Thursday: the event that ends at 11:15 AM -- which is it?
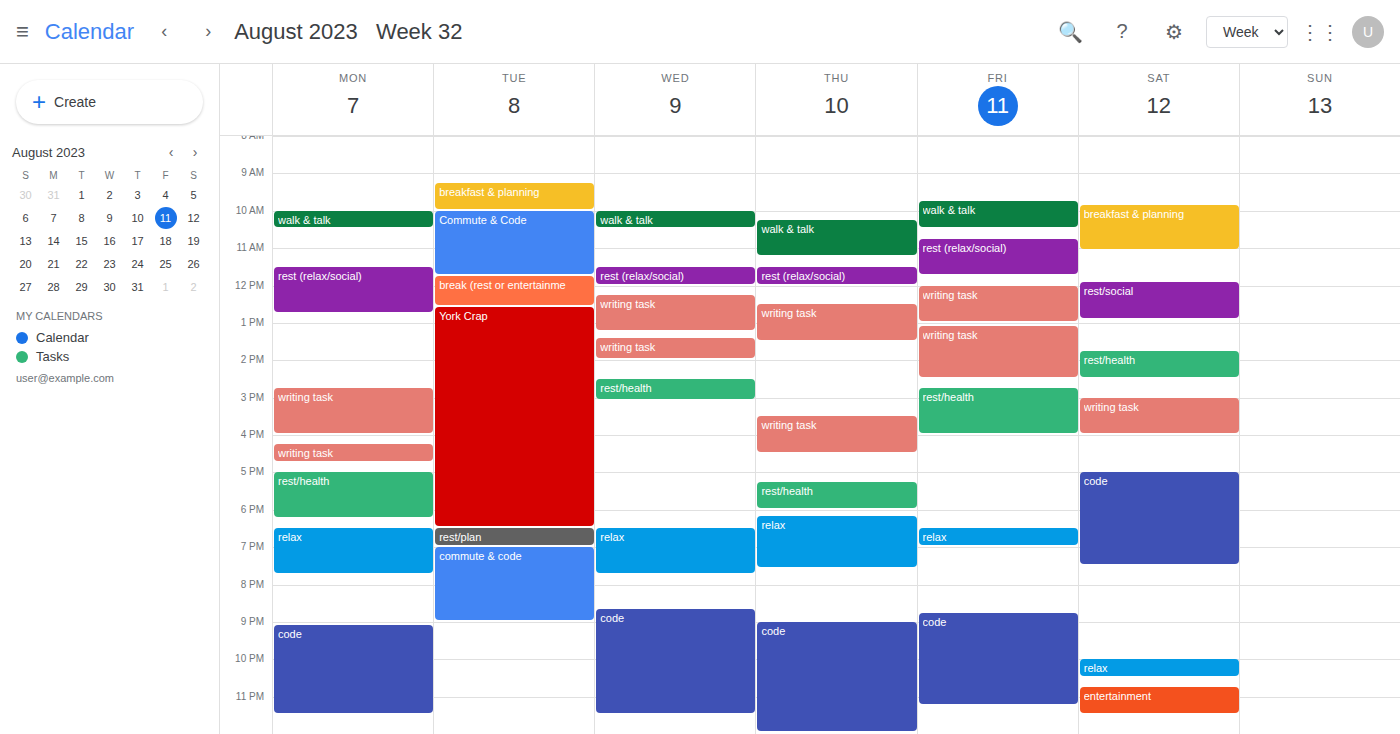
"walk & talk"